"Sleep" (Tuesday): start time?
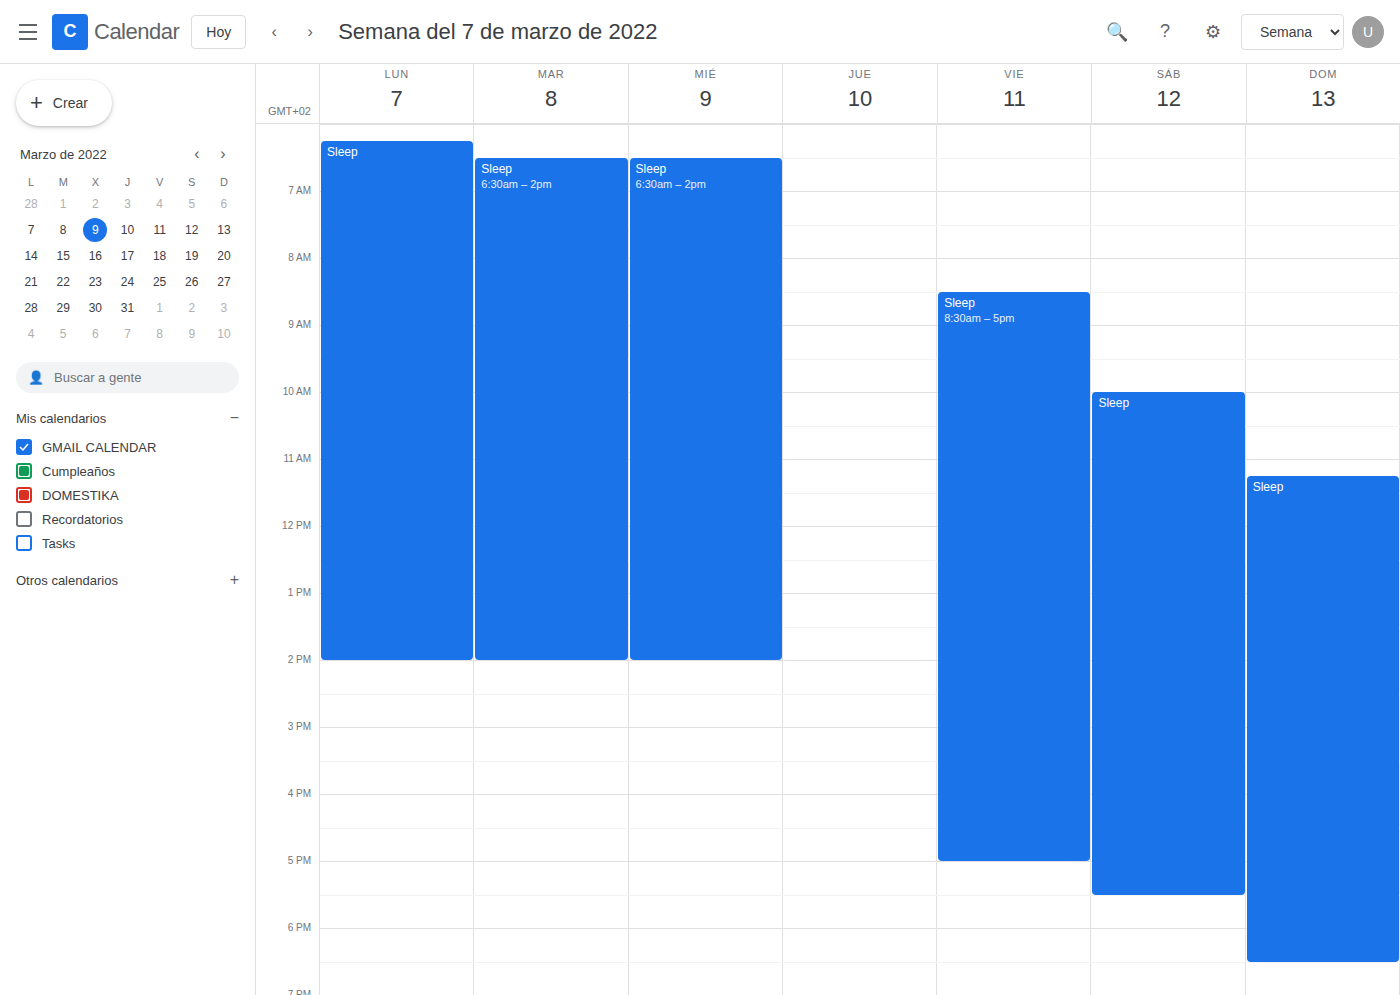
6:30 AM